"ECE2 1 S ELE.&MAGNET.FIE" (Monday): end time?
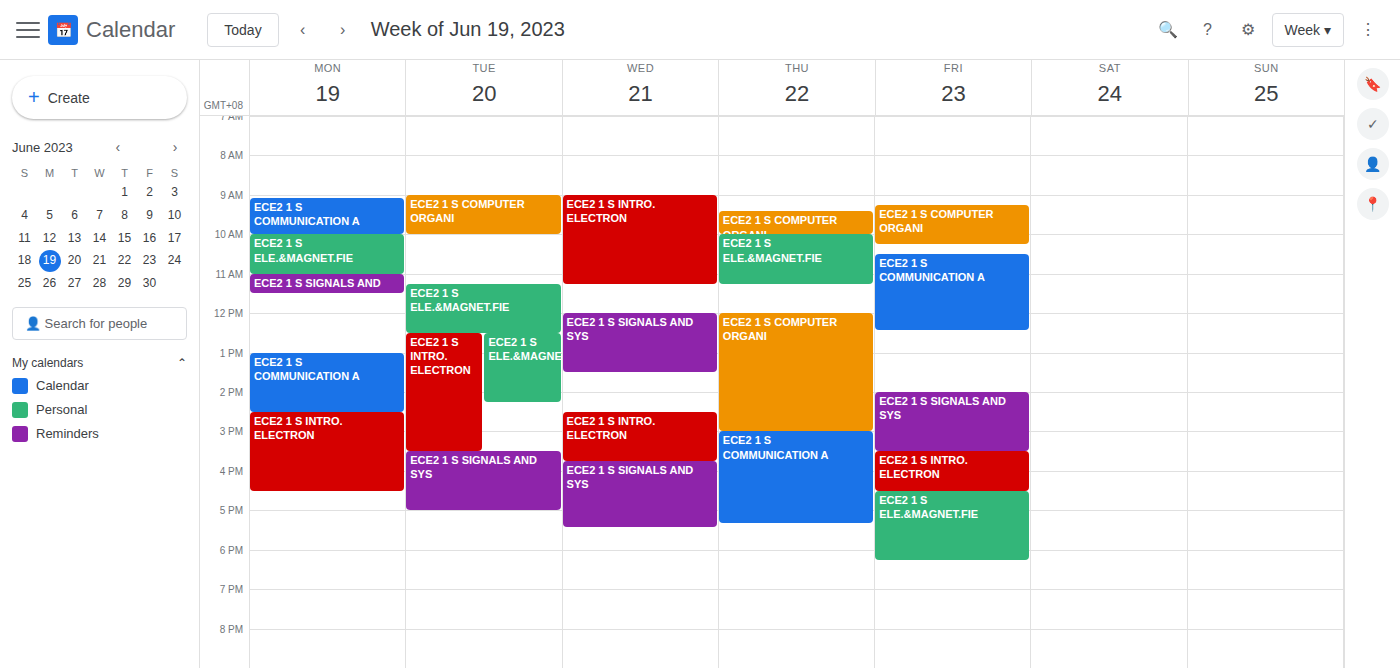
11:00 AM